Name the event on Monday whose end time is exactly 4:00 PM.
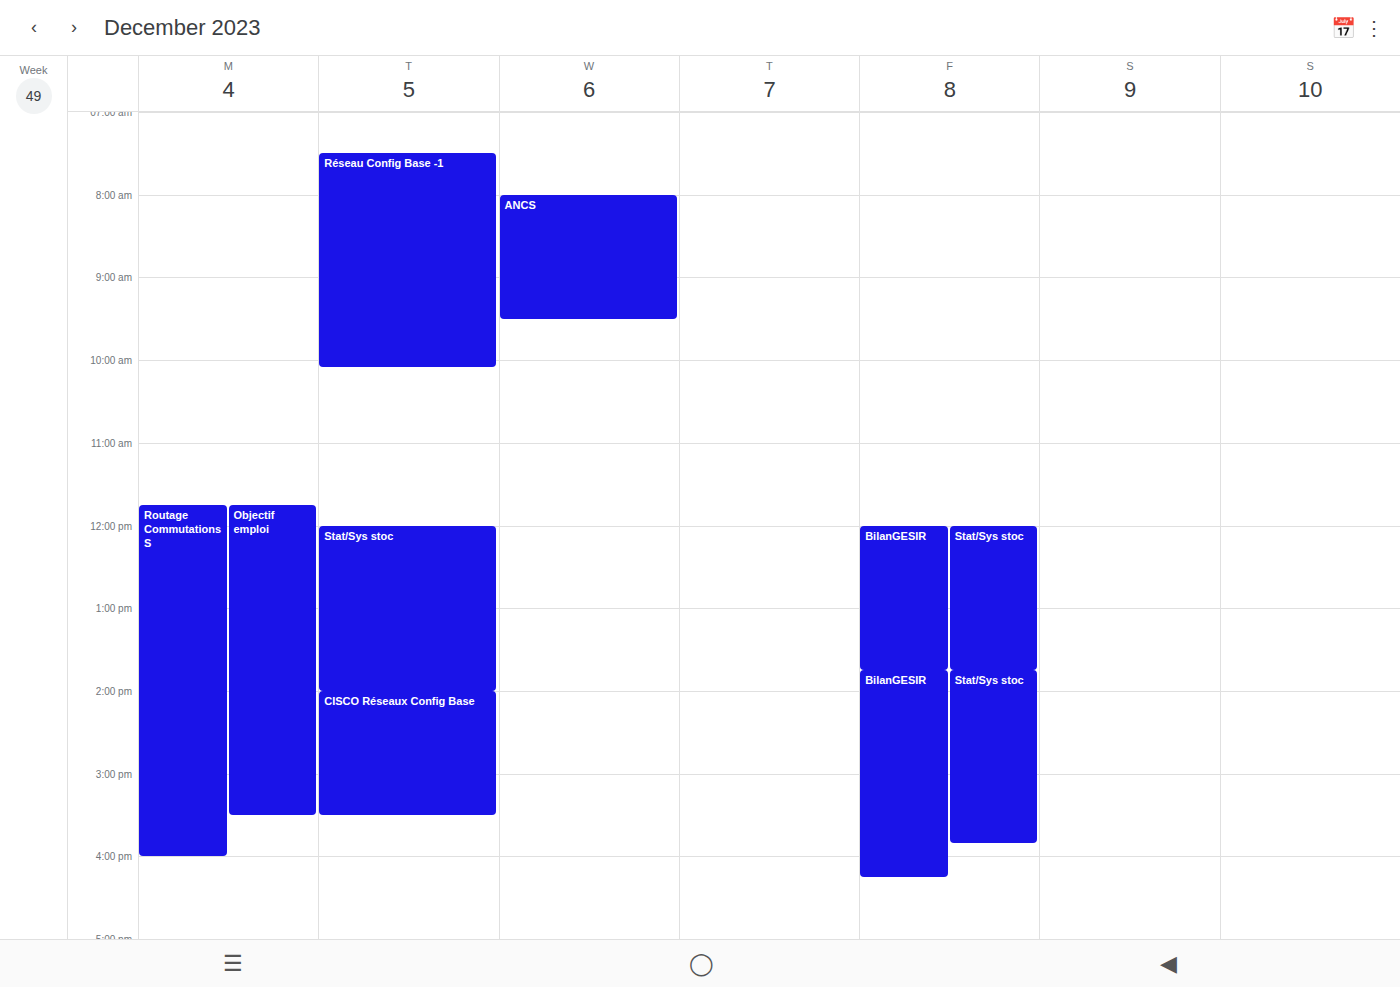
"Routage Commutations S"